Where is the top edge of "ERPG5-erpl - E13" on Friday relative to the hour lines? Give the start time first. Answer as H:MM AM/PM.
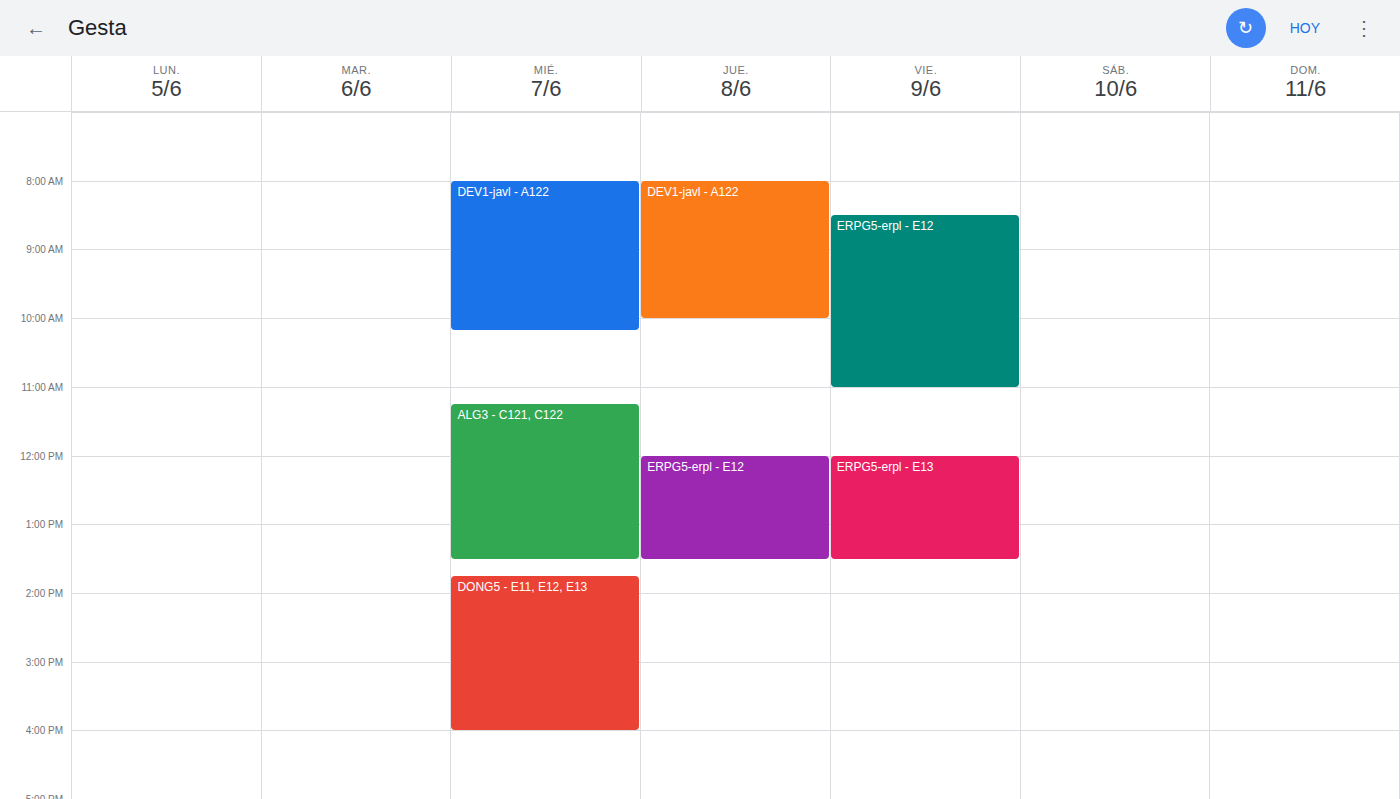
12:00 PM -- exactly on the 12 PM line.